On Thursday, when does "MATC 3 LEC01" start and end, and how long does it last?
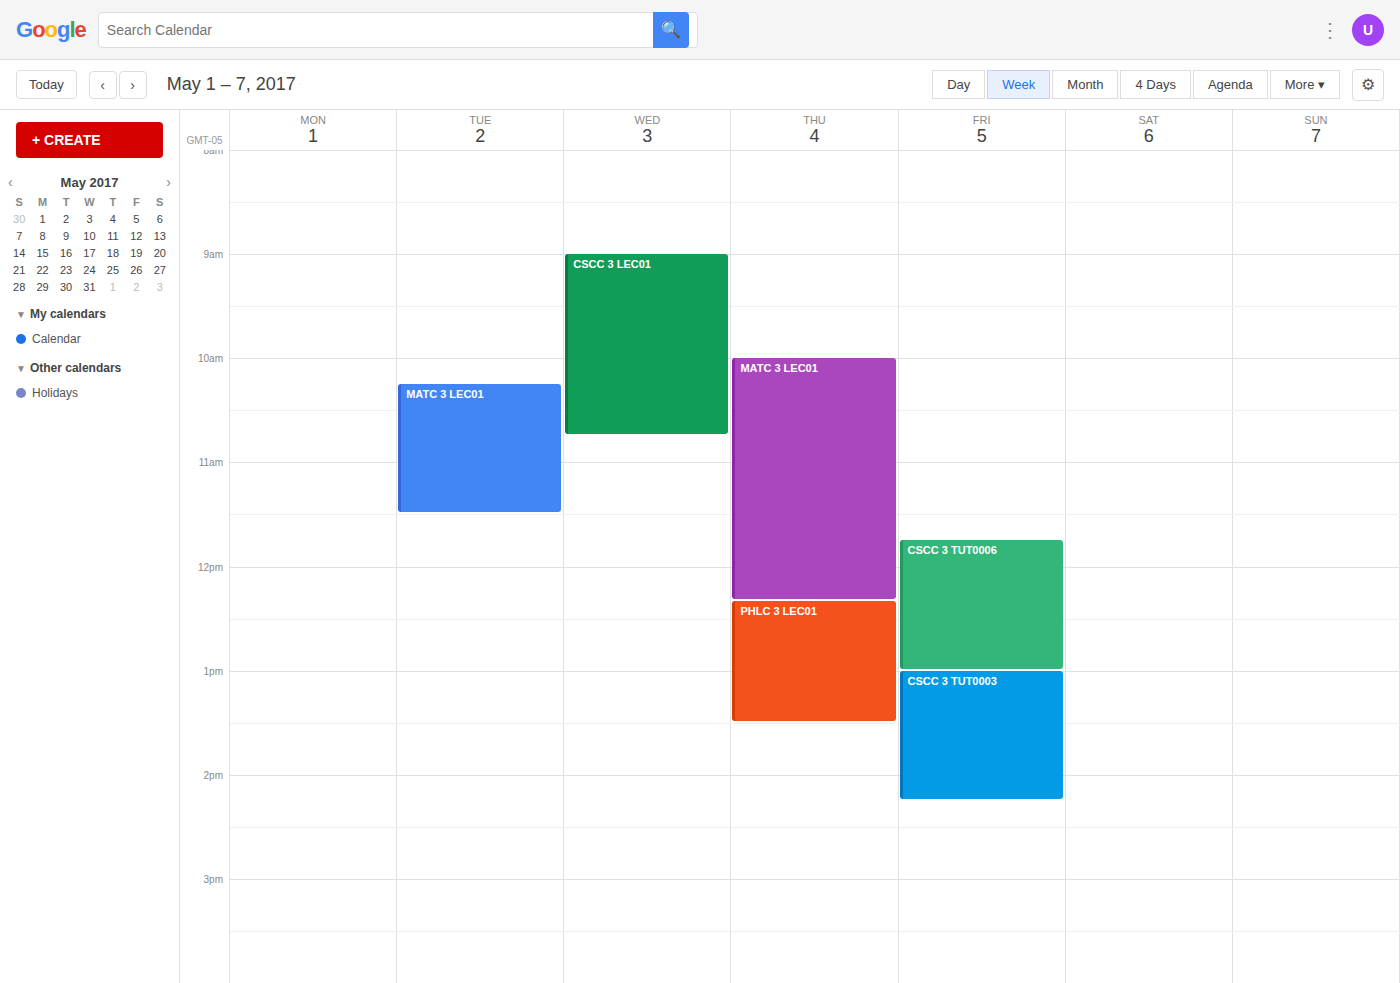
10:00 AM to 12:20 PM, 2 hours 20 minutes